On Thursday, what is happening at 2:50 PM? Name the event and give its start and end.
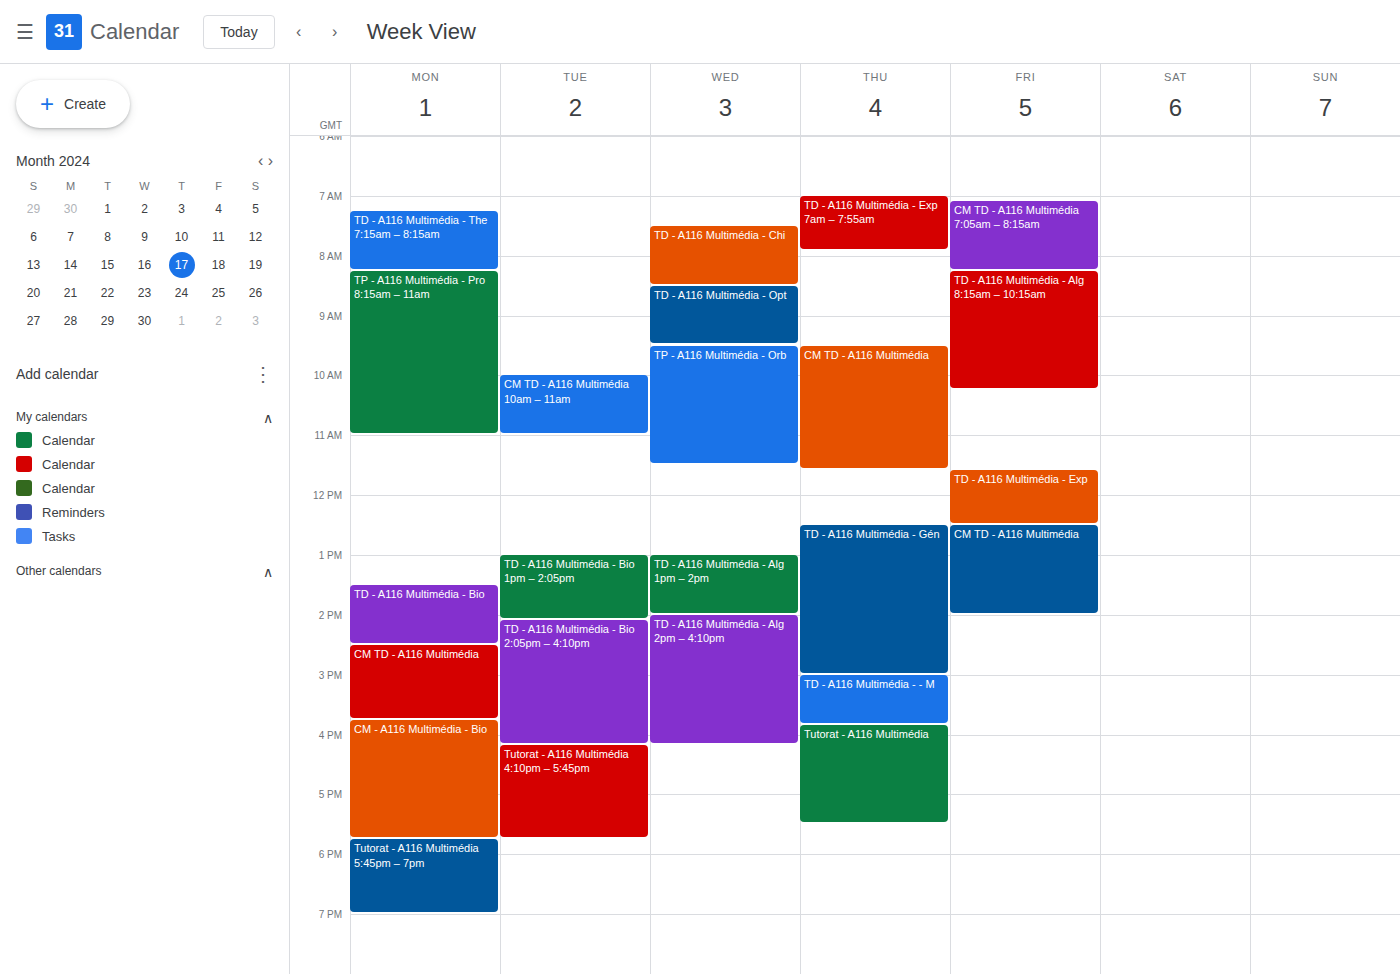
"TD - A116 Multimédia - Gén", 12:30 PM to 3:00 PM